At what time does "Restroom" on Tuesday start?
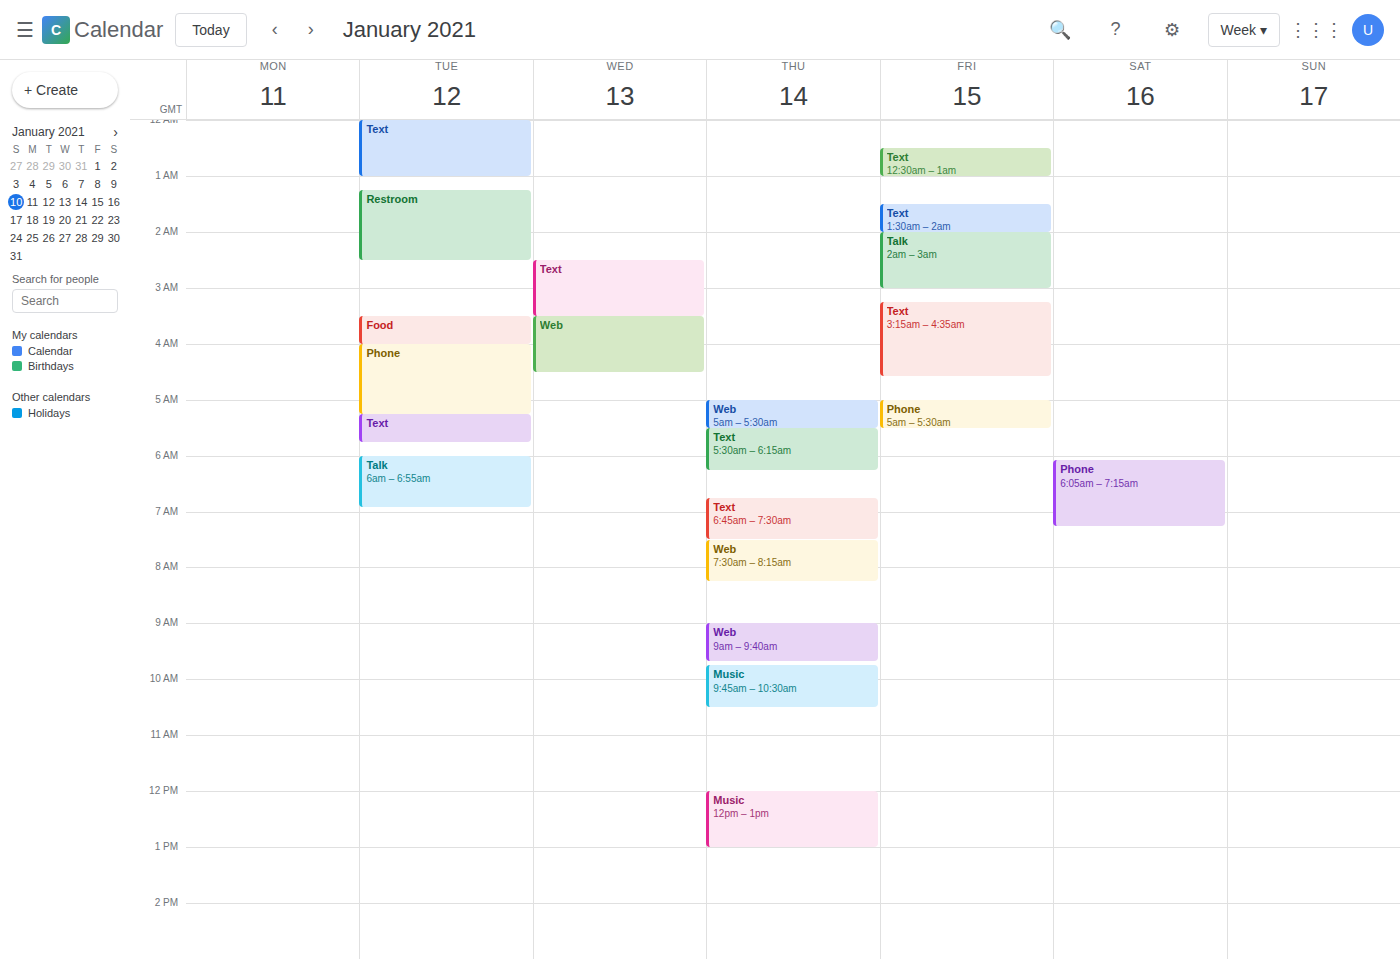
1:15 AM